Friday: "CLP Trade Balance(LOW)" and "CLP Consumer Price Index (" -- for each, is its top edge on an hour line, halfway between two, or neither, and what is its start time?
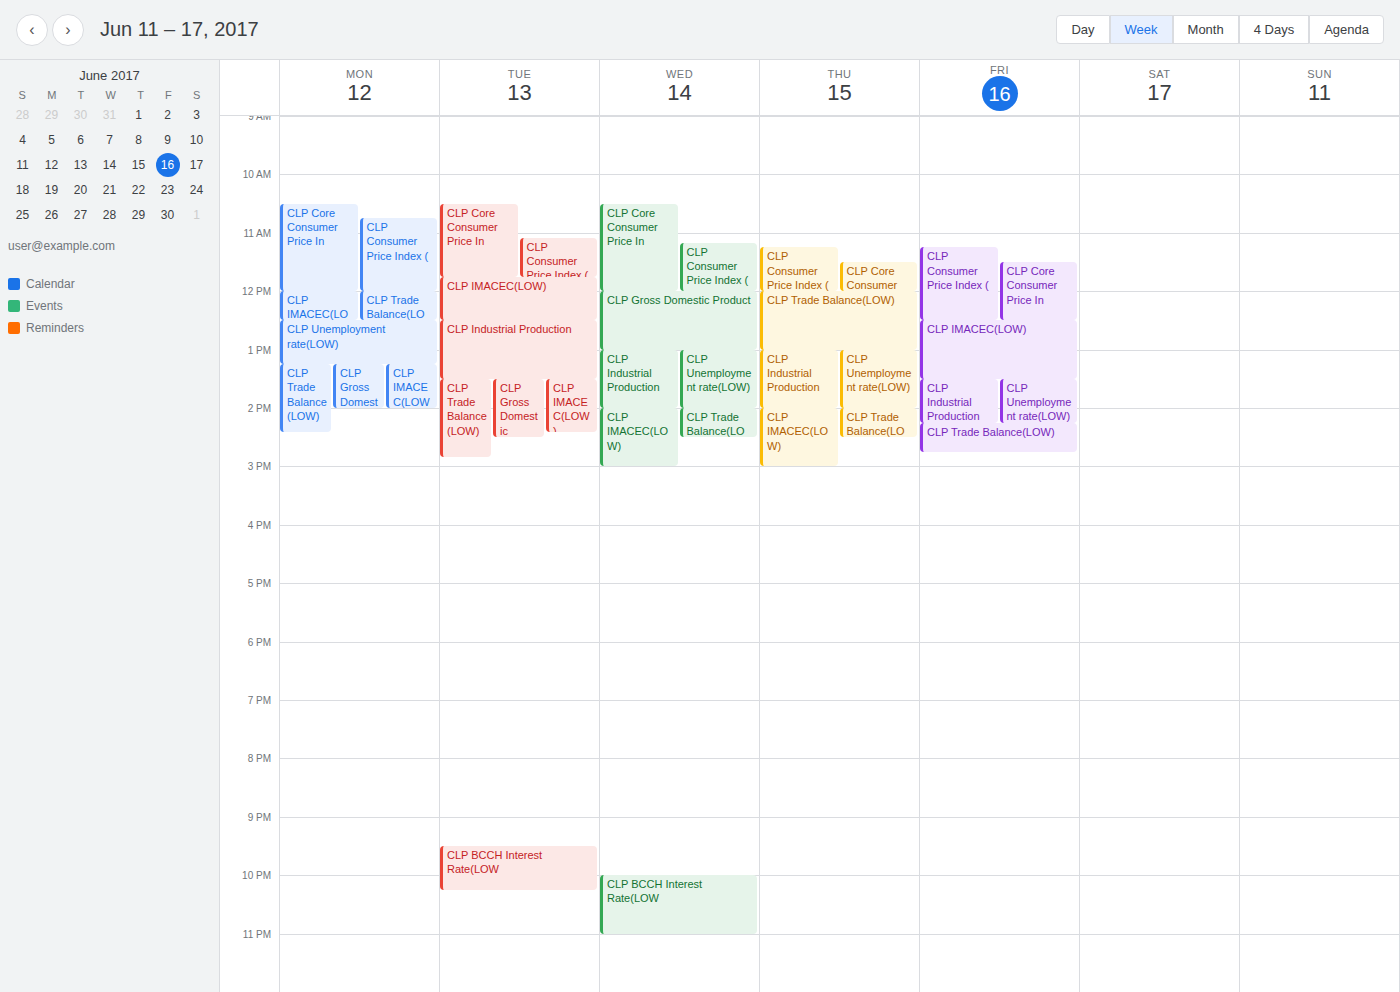
"CLP Trade Balance(LOW)": 2:15 PM, neither: a quarter of the way from the 2 PM line to the 3 PM line. "CLP Consumer Price Index (": 11:15 AM, neither: a quarter of the way from the 11 AM line to the 12 PM line.